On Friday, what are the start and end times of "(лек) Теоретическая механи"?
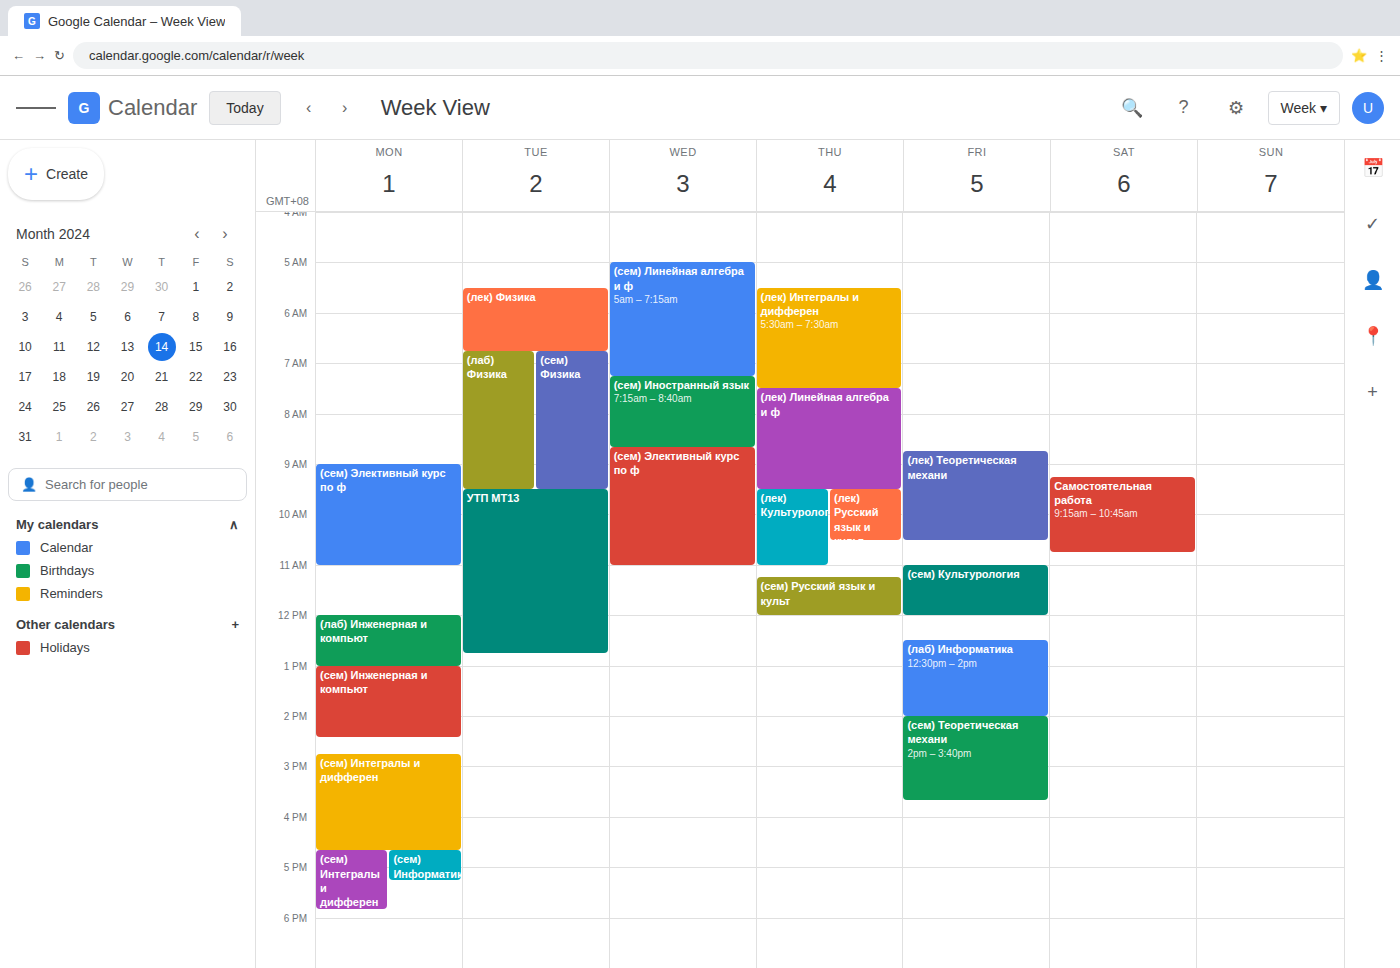
8:45 AM to 10:30 AM